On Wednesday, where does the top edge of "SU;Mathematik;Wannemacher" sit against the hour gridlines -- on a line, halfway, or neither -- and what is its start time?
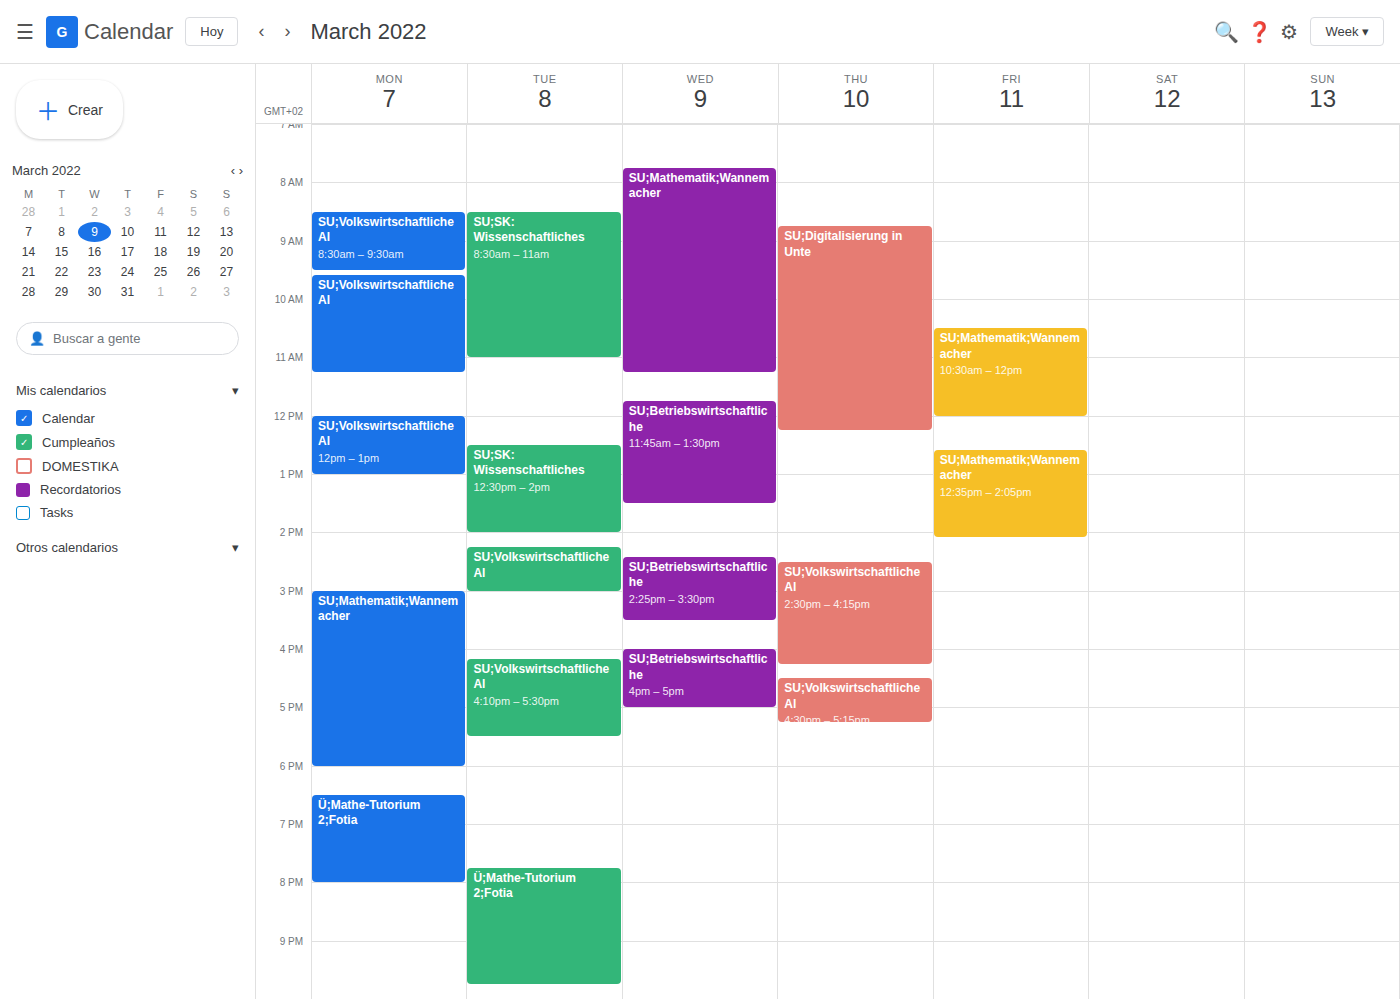
7:45 AM -- neither: three quarters of the way from the 7 AM line to the 8 AM line.